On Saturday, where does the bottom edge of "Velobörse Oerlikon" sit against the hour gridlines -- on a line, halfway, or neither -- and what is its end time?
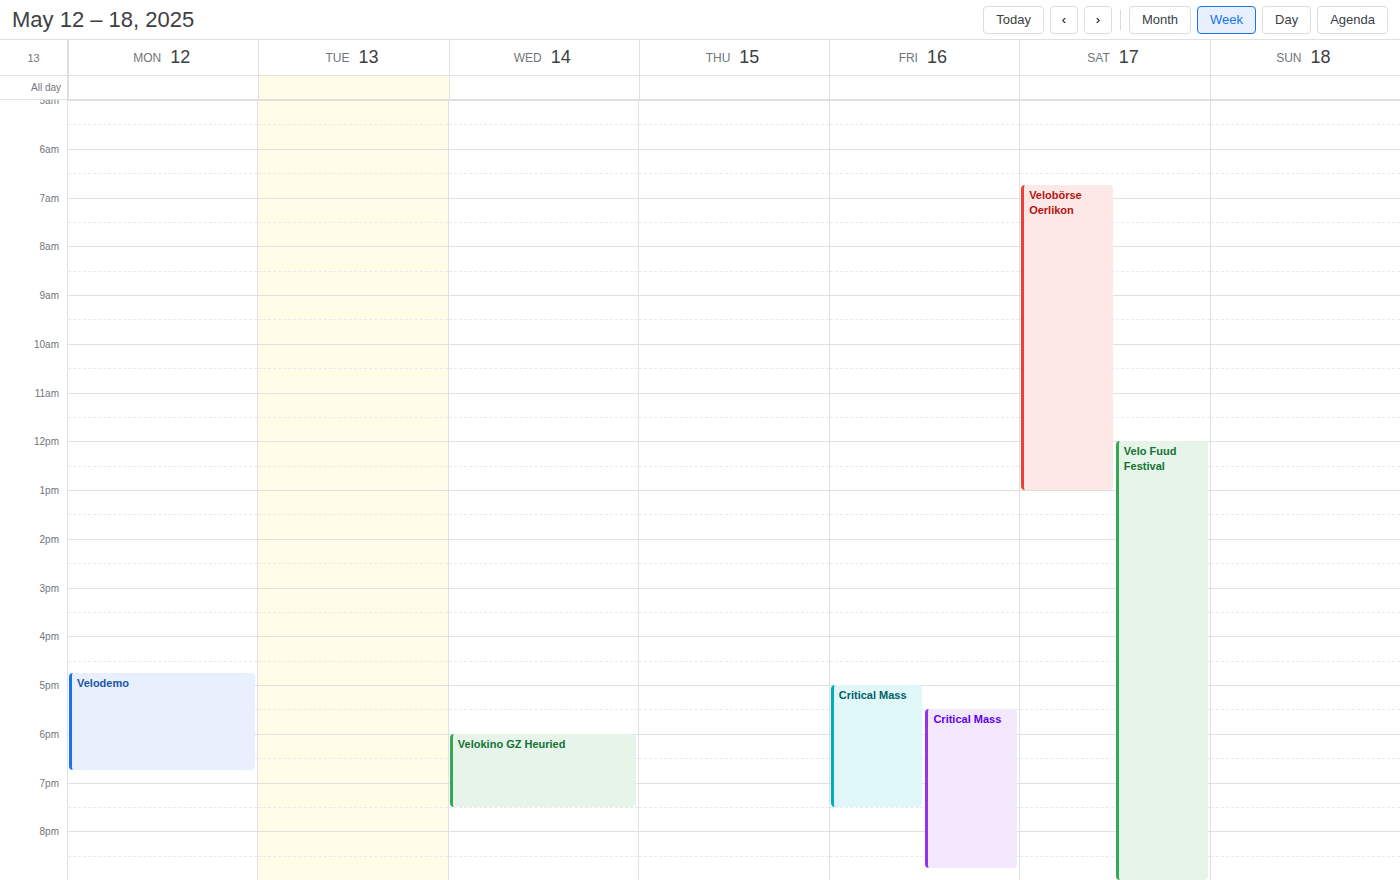
1:00 PM -- exactly on the 1 PM line.